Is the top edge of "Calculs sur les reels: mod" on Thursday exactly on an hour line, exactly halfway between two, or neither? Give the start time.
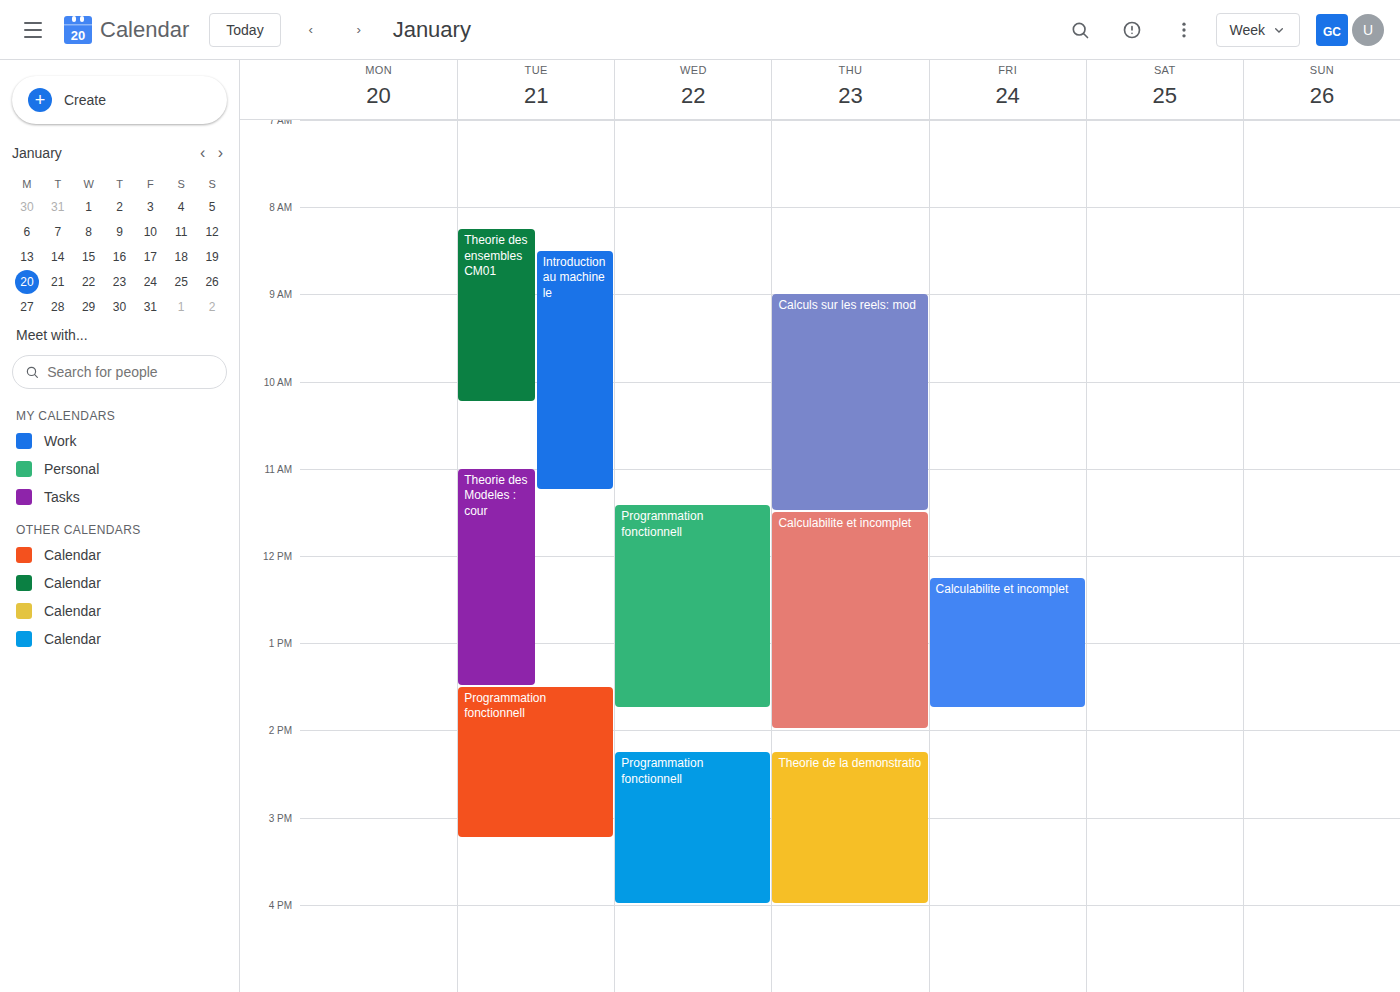
9:00 AM -- exactly on the 9 AM line.